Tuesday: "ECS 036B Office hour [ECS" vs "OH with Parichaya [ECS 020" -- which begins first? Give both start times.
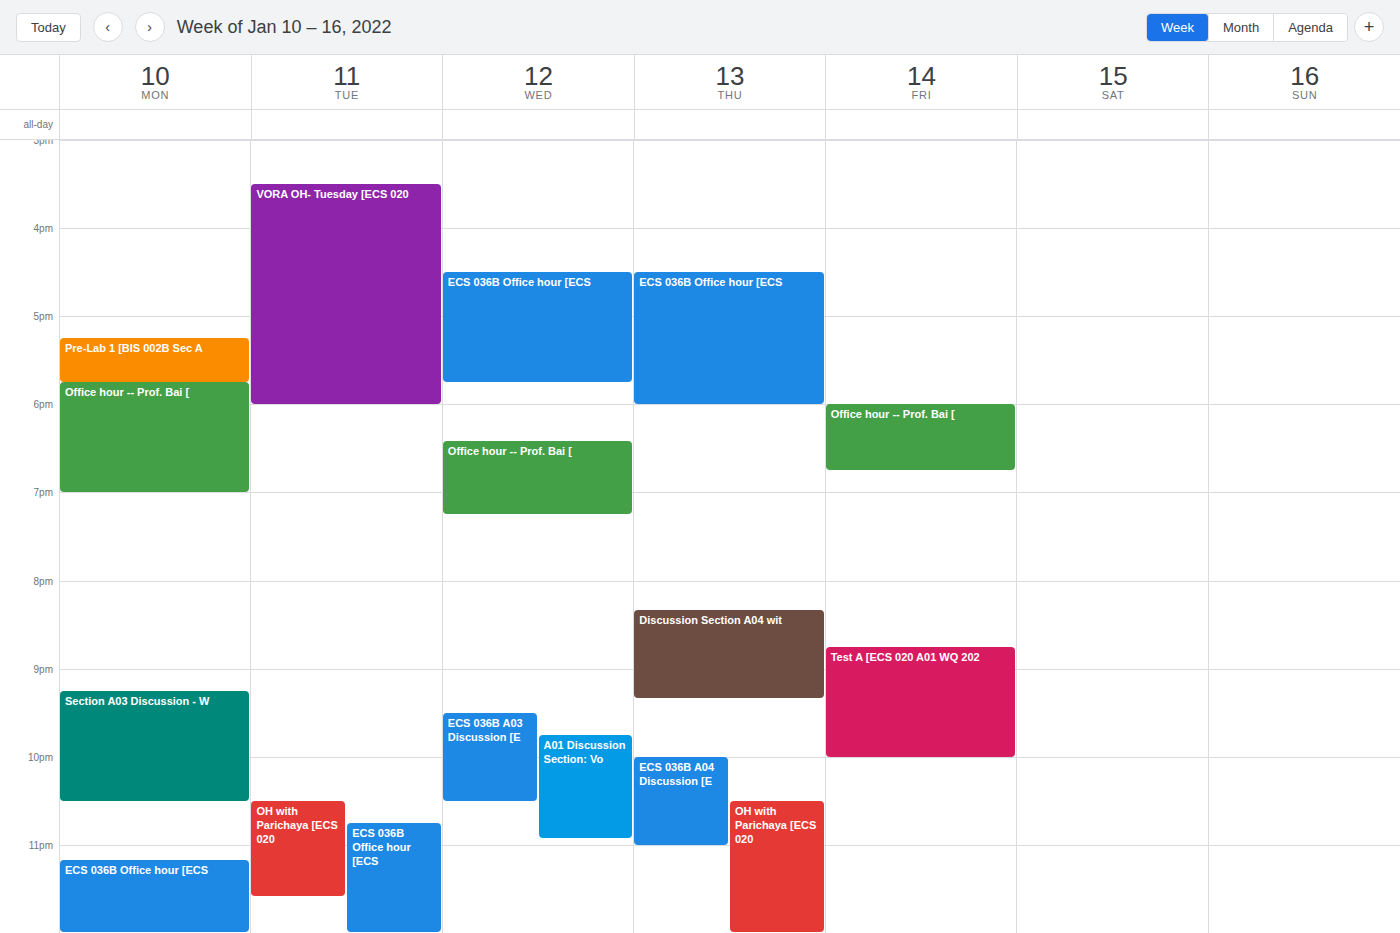
"OH with Parichaya [ECS 020" 10:30 PM; "ECS 036B Office hour [ECS" 10:45 PM.